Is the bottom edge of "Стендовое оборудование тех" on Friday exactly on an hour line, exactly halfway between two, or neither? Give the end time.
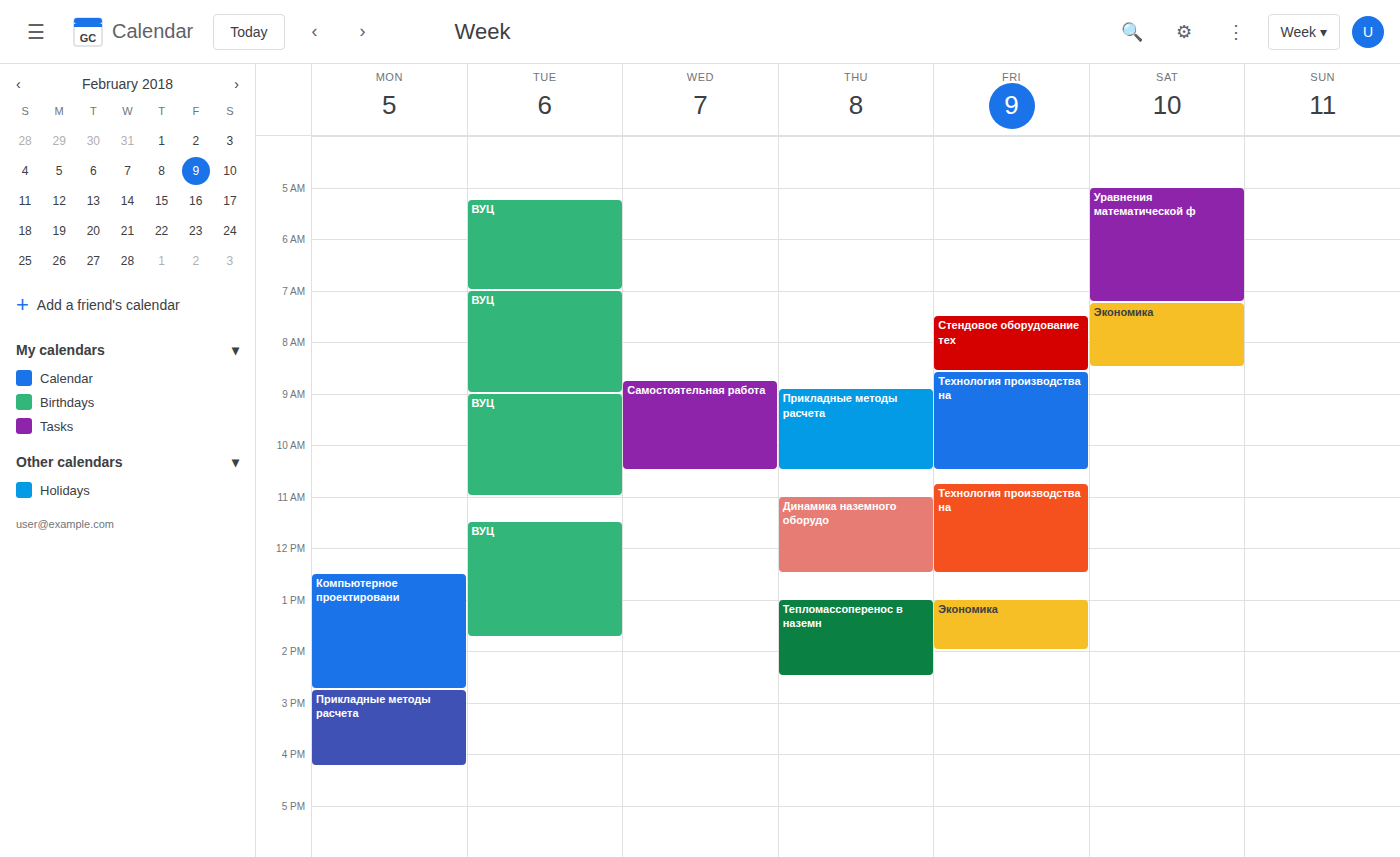
8:35 AM -- neither: 35 minutes below the 8 AM line and 25 minutes above the 9 AM line.